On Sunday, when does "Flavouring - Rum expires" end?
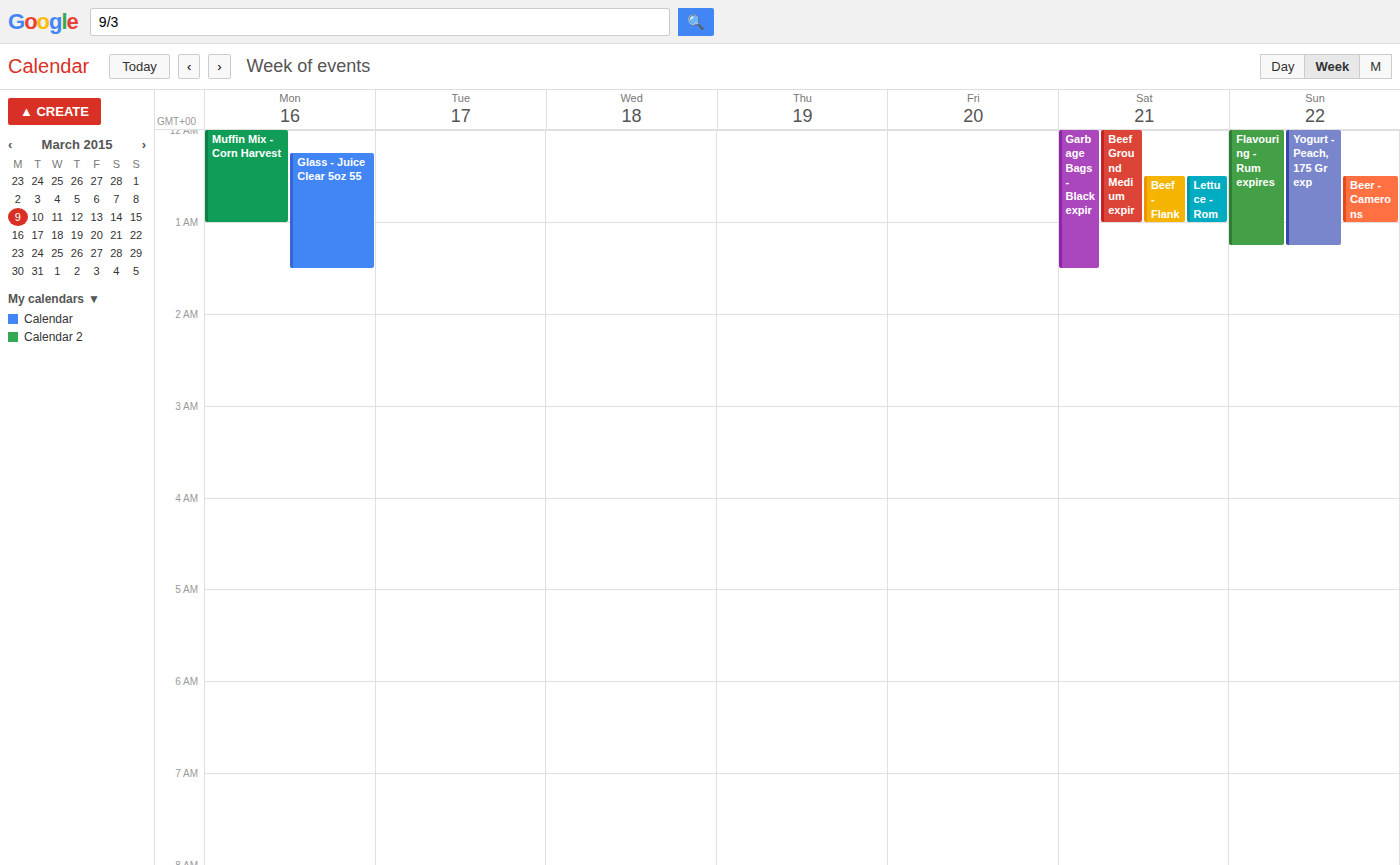
1:15 AM